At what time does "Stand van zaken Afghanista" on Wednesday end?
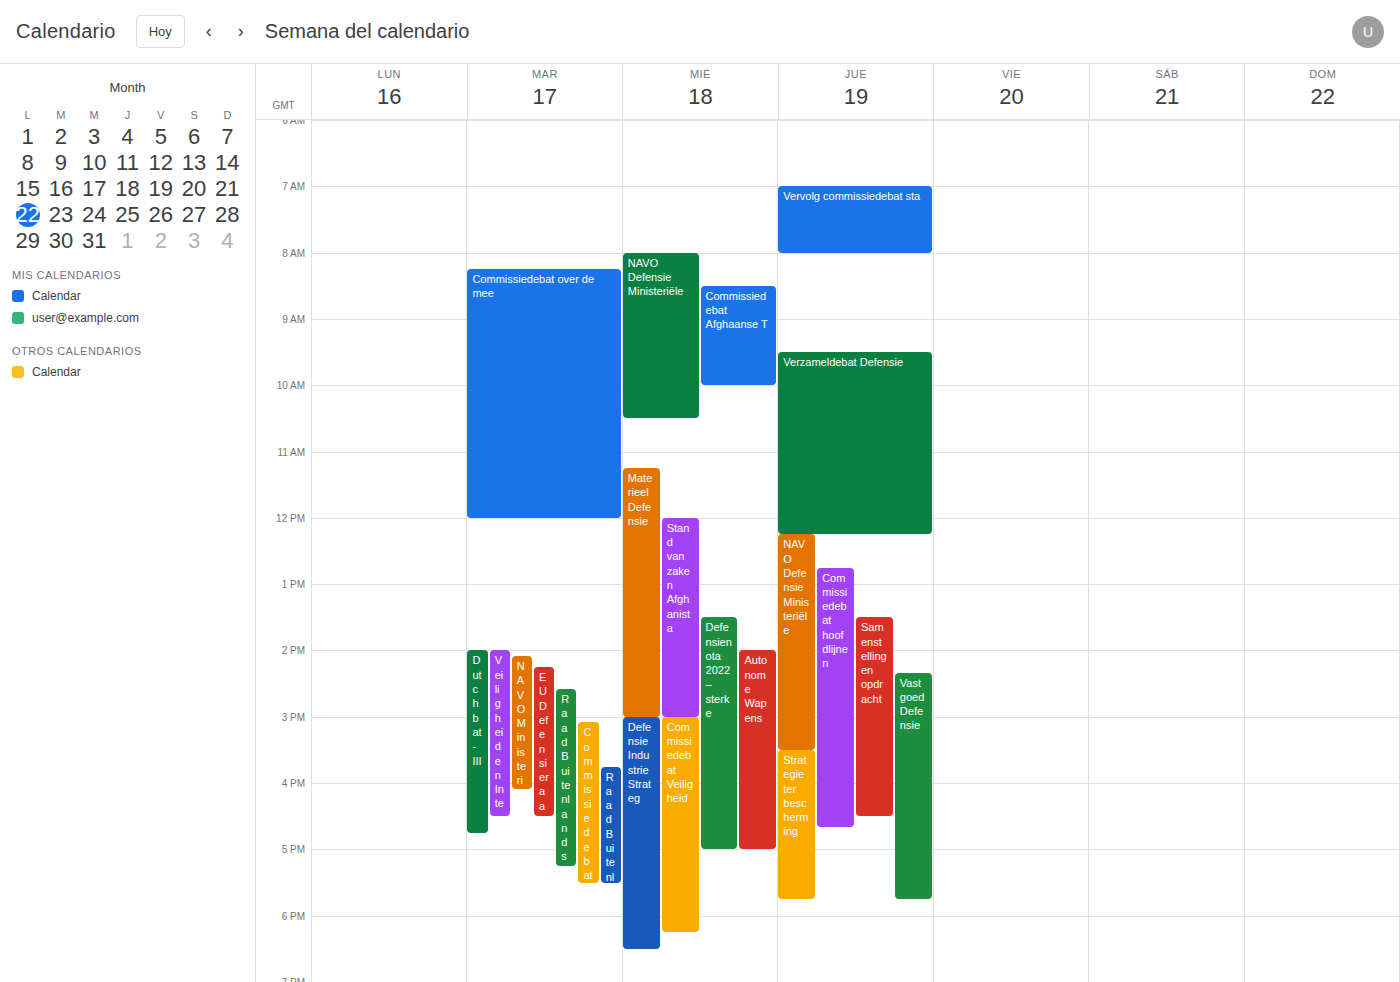
3:00 PM